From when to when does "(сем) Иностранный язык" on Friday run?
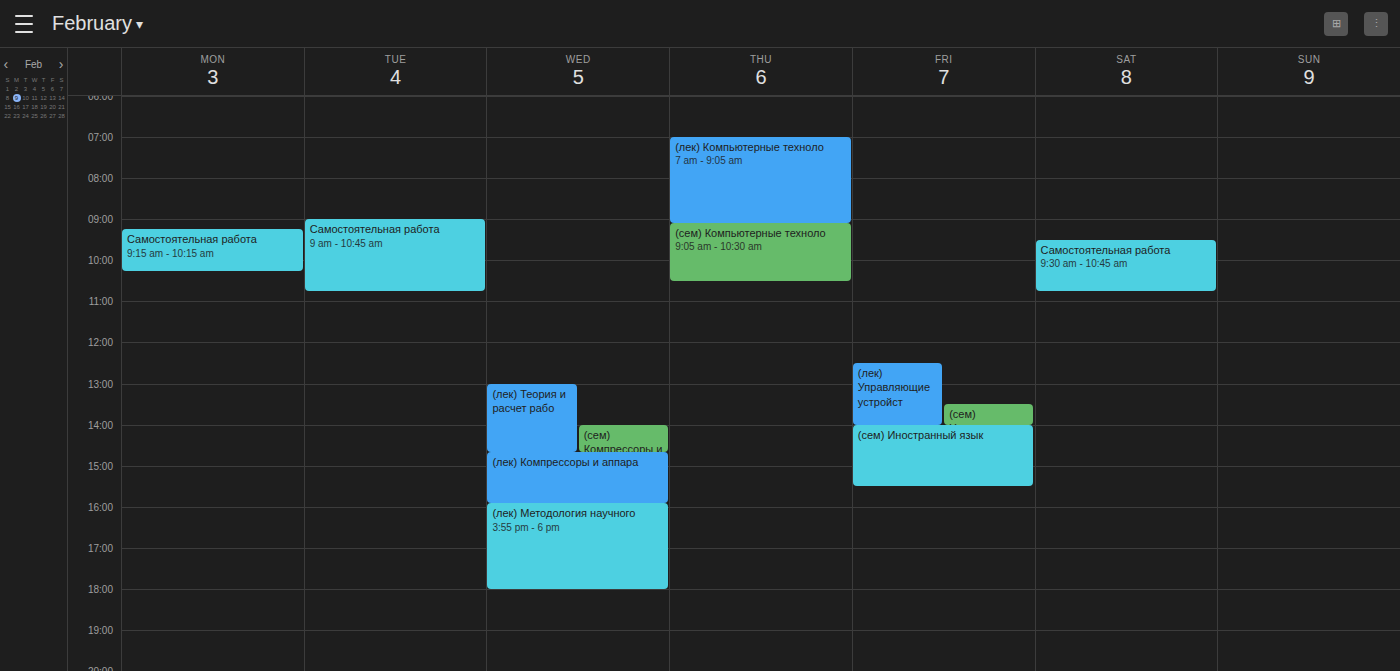
2:00 PM to 3:30 PM